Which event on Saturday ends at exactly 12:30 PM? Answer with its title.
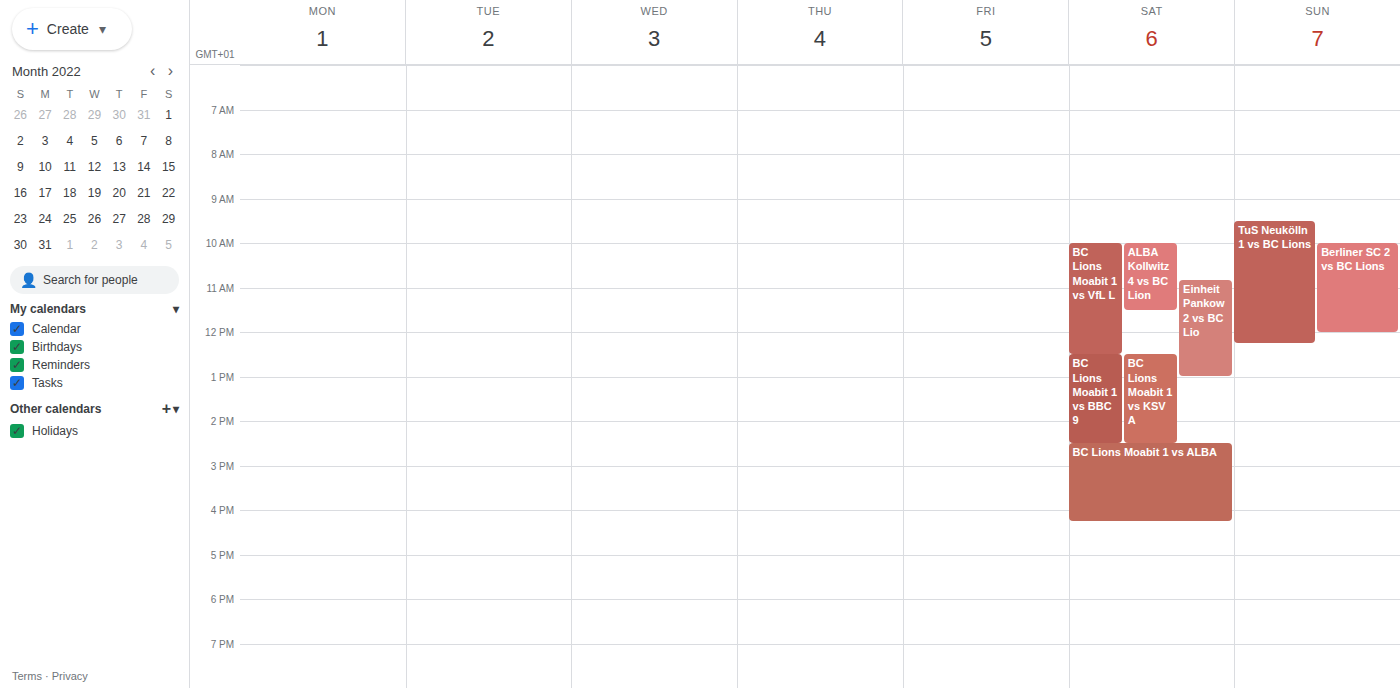
"BC Lions Moabit 1 vs VfL L"